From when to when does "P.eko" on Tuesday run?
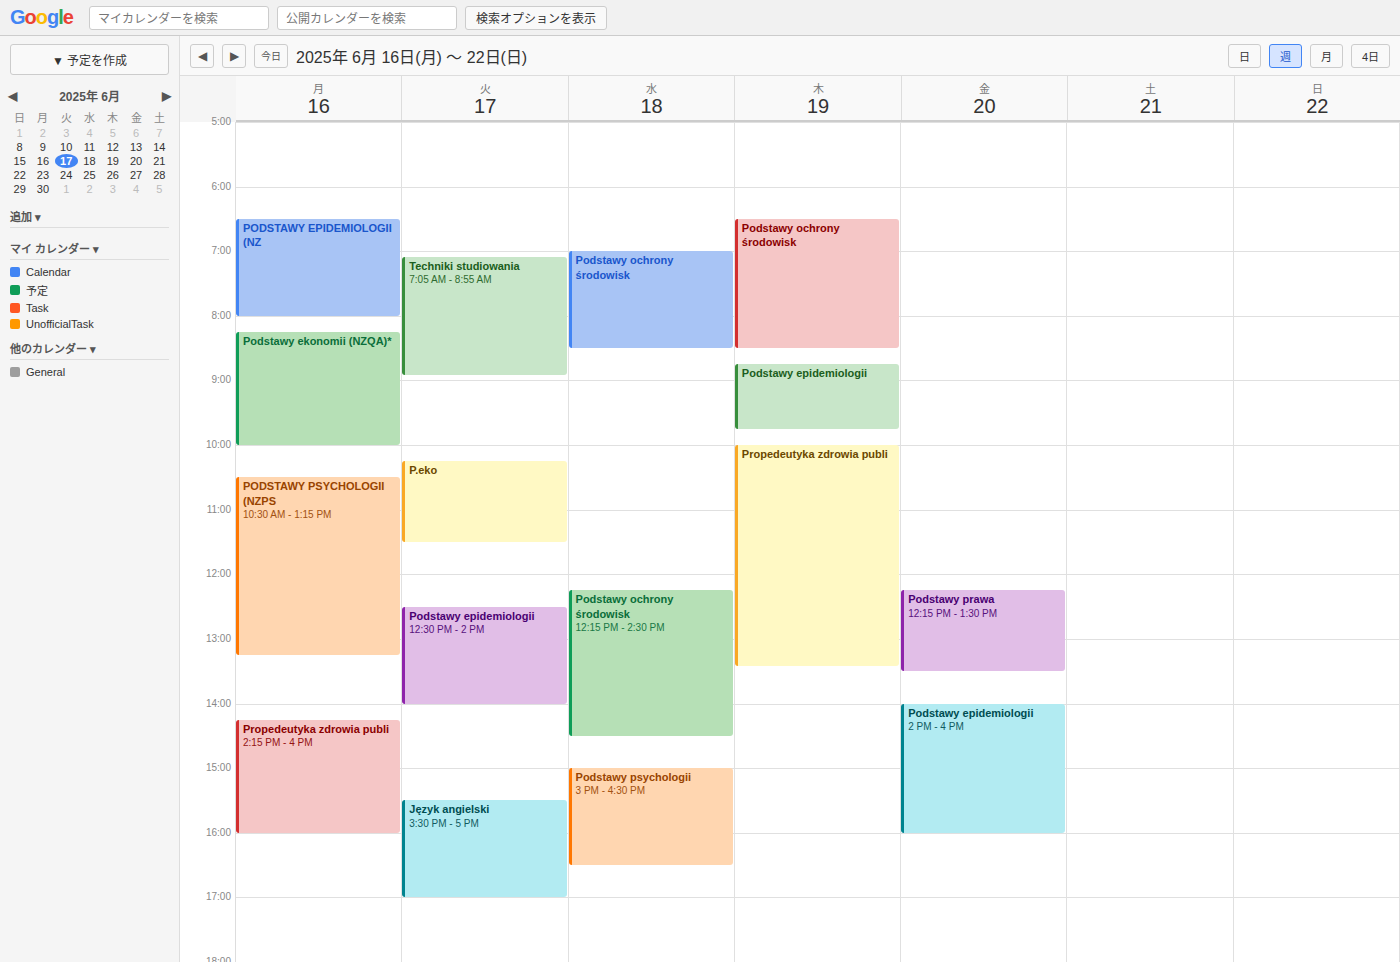
10:15 AM to 11:30 AM